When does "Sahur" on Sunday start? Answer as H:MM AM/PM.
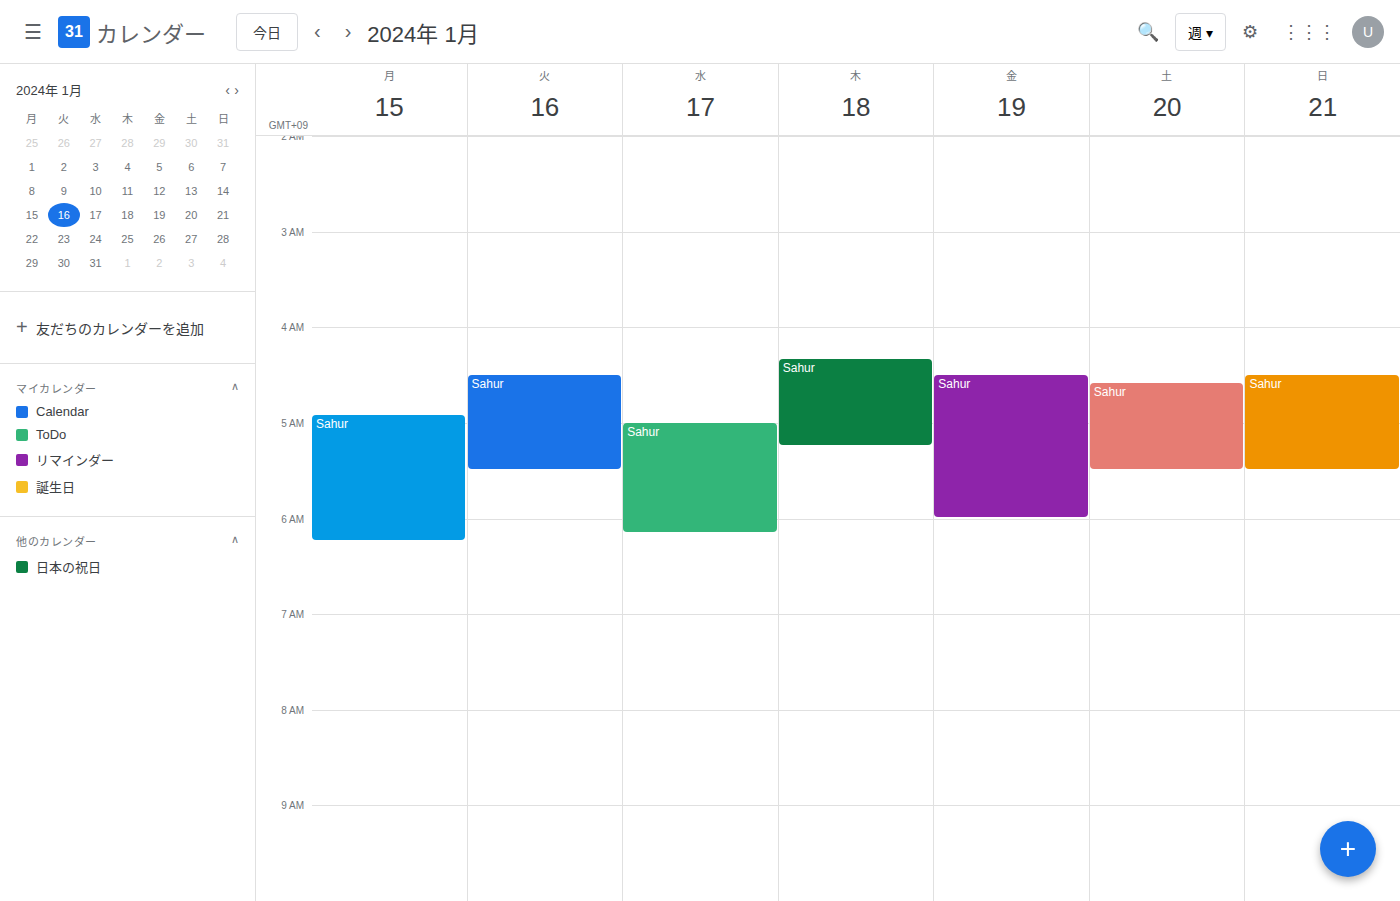
4:30 AM